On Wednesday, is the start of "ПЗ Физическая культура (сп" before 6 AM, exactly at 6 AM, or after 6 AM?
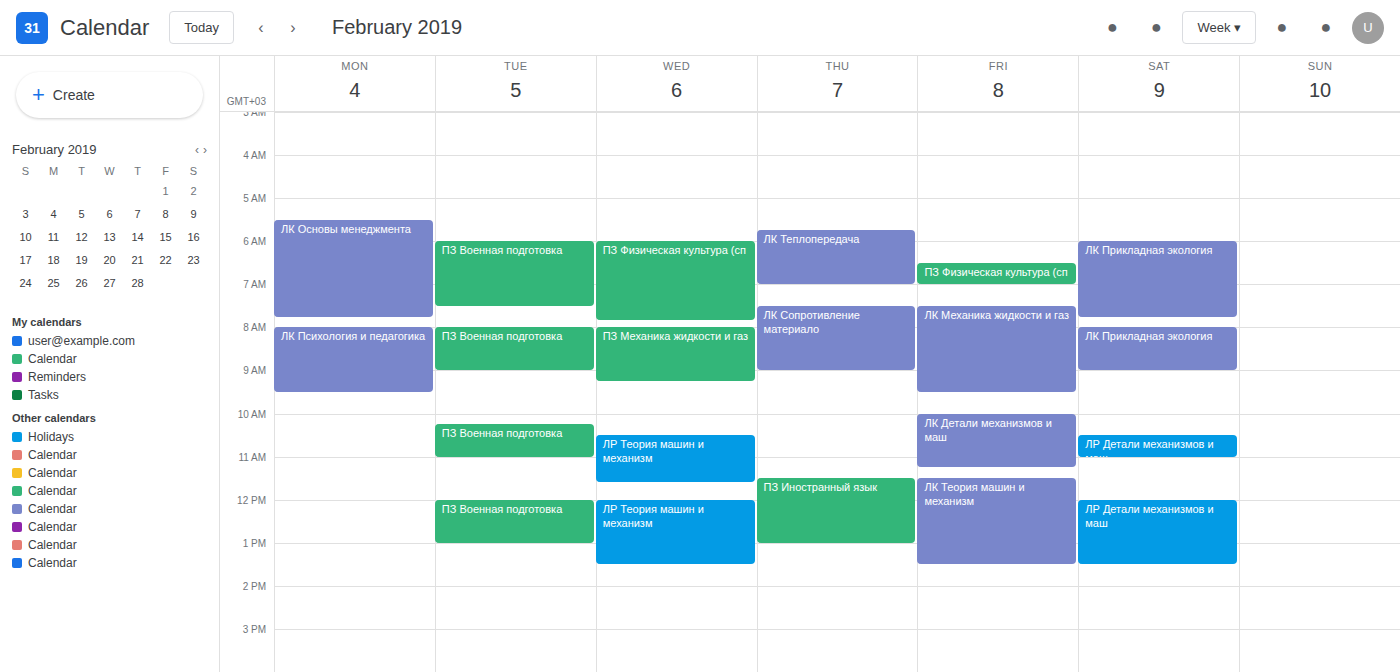
6:00 AM -- exactly at 6 AM, on the 6 AM line.